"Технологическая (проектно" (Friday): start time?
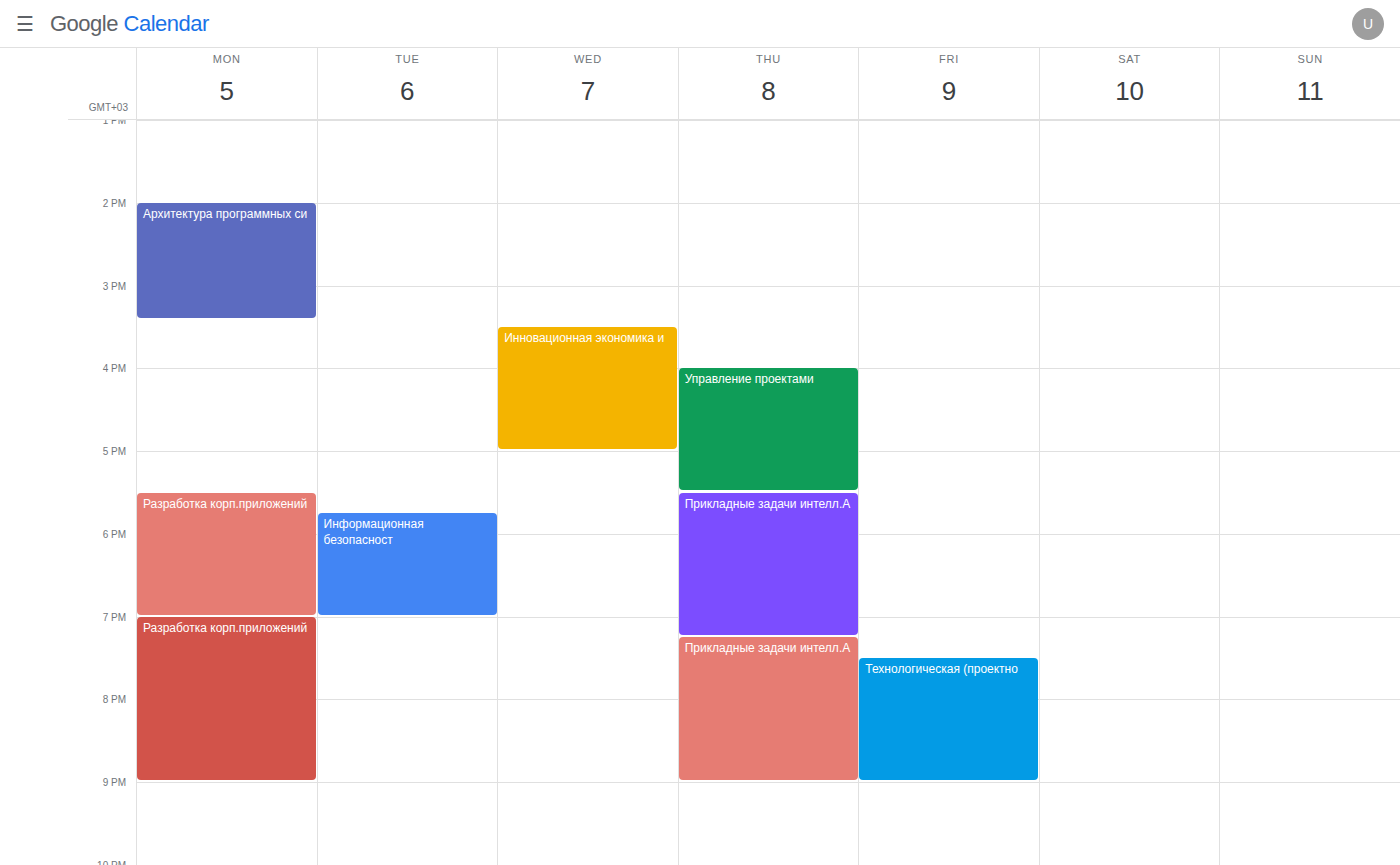
19:30